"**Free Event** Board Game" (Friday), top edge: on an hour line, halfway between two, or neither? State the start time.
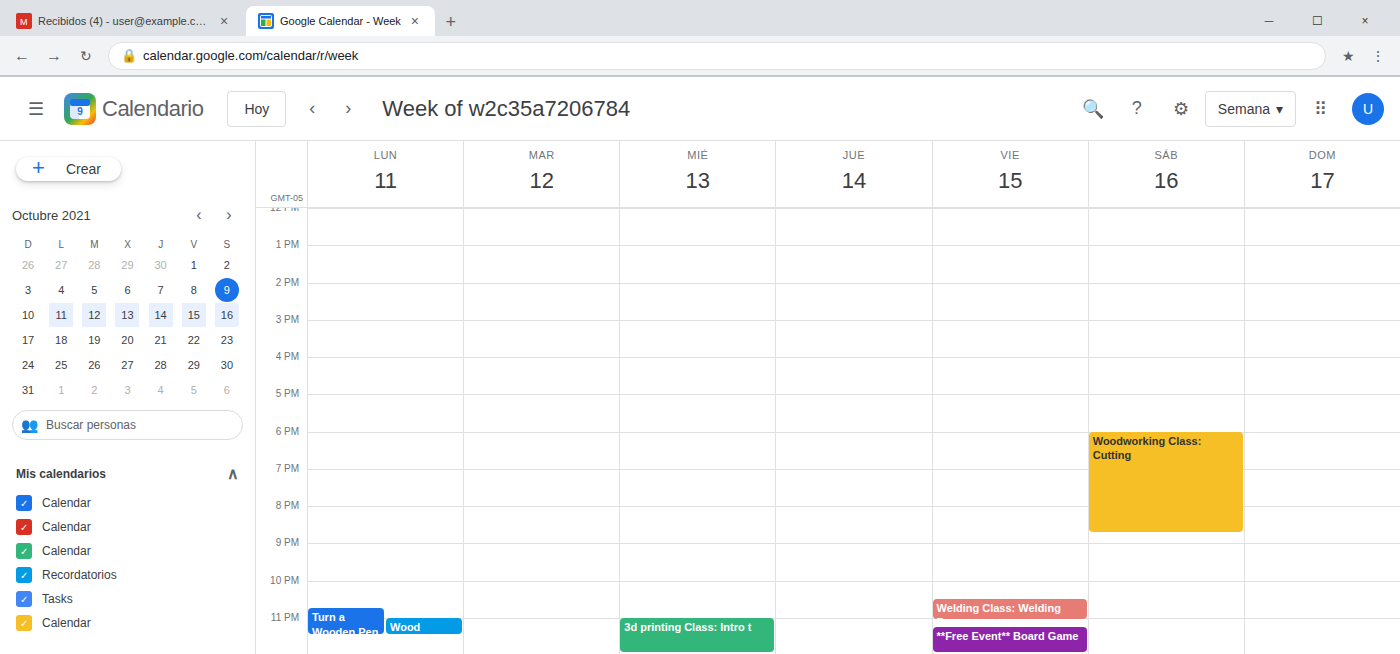
11:15 PM -- neither: a quarter of the way from the 11 PM line to the 12 AM line.